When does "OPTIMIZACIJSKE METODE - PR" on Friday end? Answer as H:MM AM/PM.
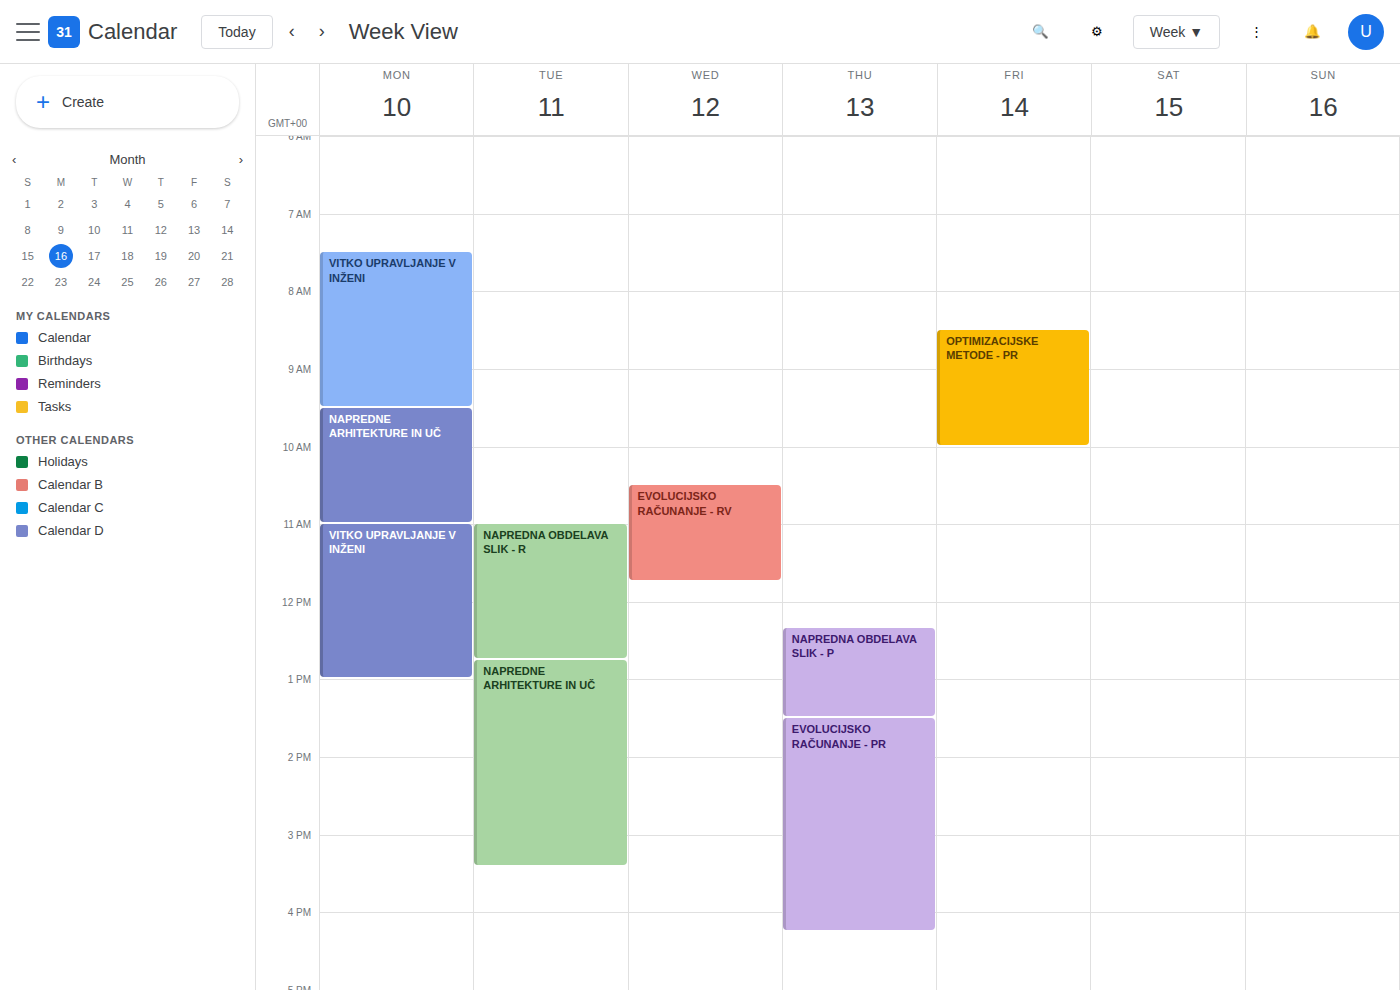
10:00 AM